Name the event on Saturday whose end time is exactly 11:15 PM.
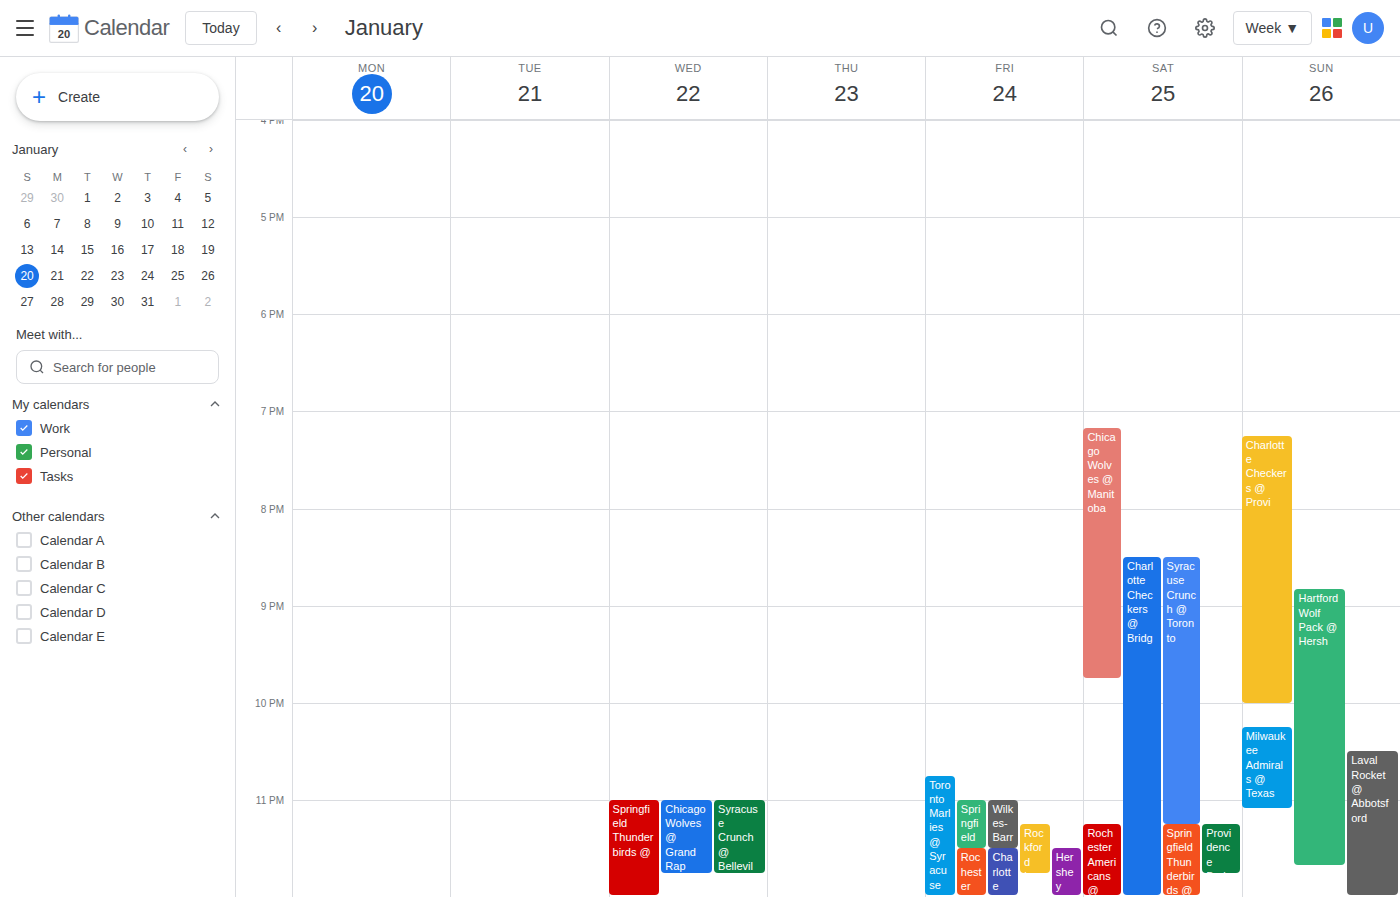
"Syracuse Crunch @ Toronto"